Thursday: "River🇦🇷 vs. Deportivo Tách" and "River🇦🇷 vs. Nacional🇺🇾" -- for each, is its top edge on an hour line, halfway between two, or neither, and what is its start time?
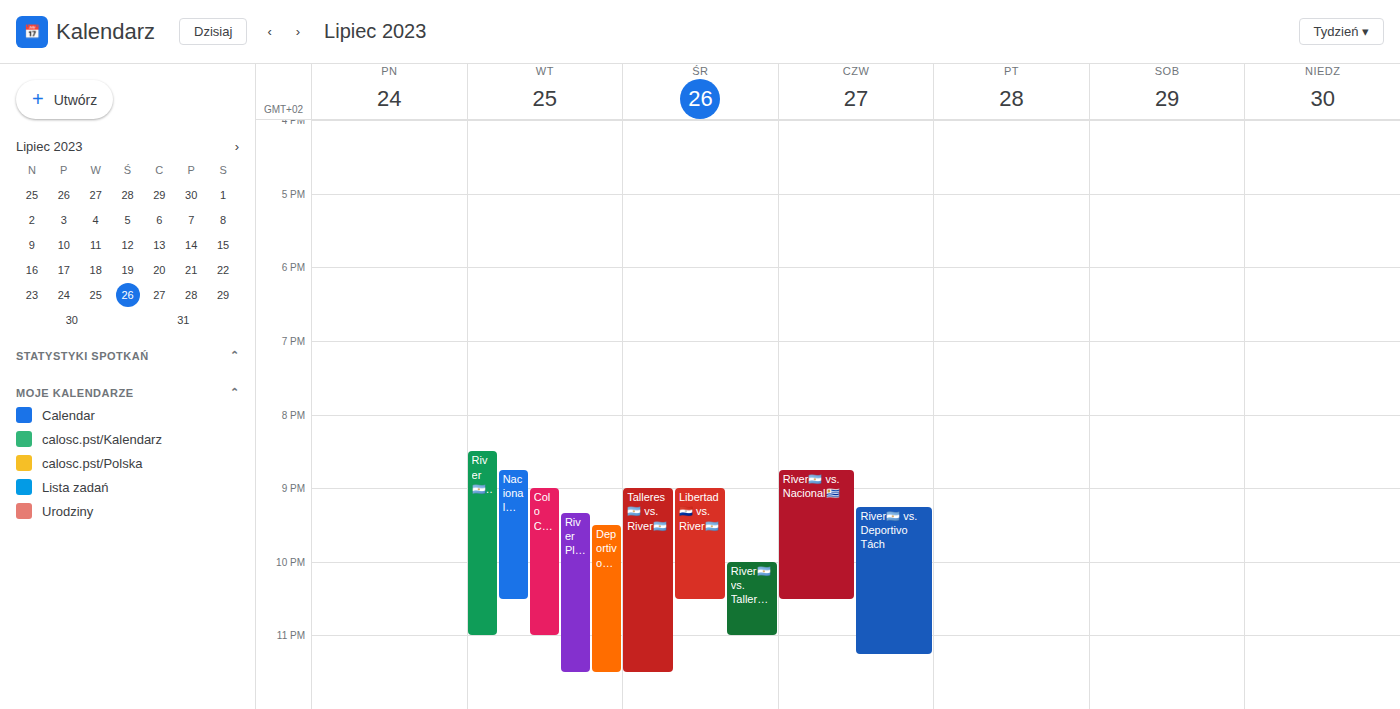
"River🇦🇷 vs. Deportivo Tách": 21:15, neither: a quarter of the way from the 21:00 line to the 22:00 line. "River🇦🇷 vs. Nacional🇺🇾": 20:45, neither: three quarters of the way from the 20:00 line to the 21:00 line.